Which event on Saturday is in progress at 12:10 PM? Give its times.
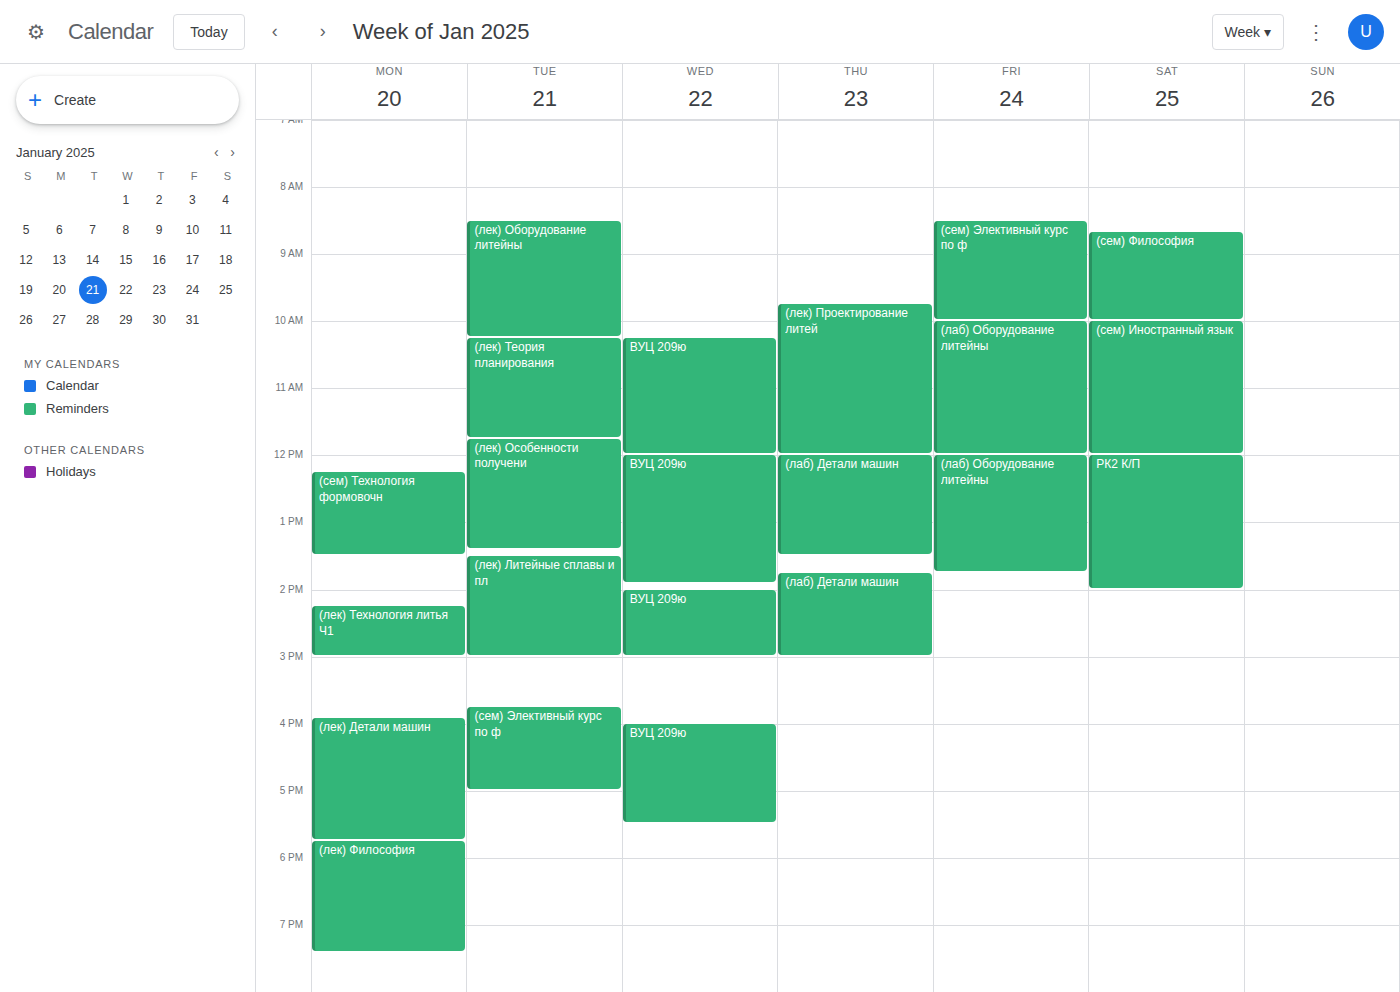
"РК2 К/П", 12:00 PM to 2:00 PM